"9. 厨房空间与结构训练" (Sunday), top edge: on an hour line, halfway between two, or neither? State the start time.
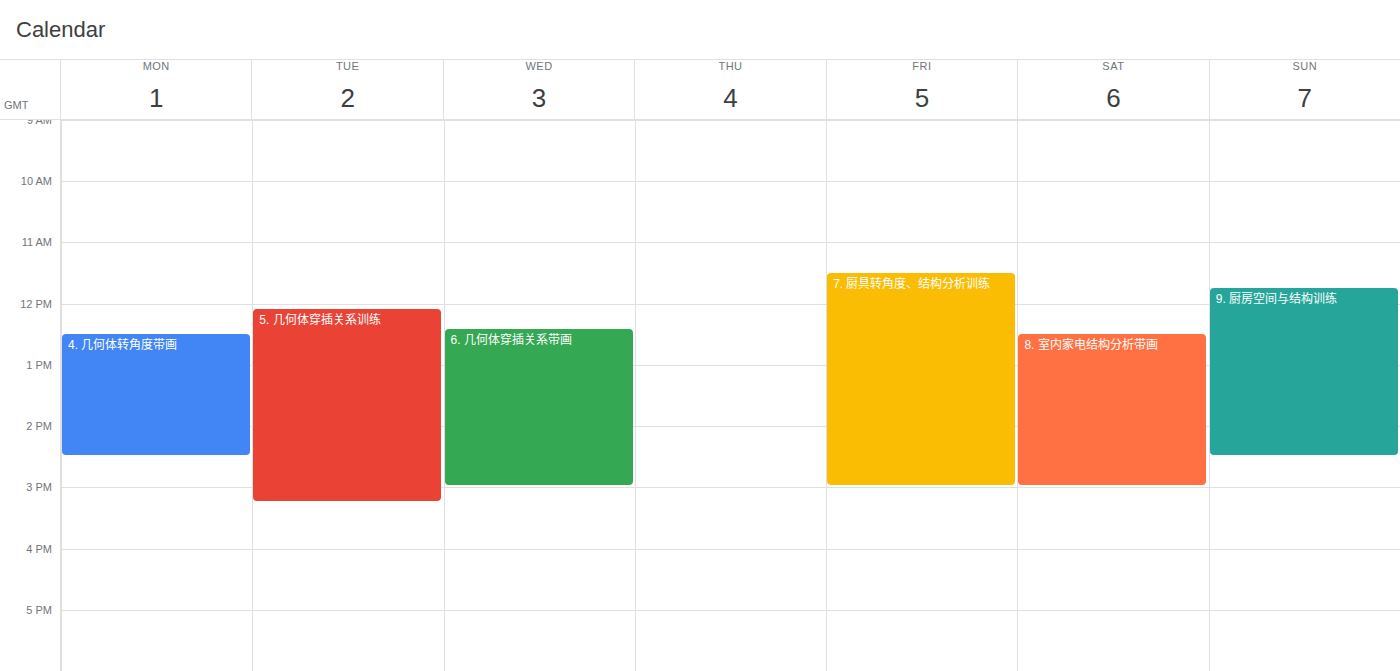
11:45 AM -- neither: three quarters of the way from the 11 AM line to the 12 PM line.